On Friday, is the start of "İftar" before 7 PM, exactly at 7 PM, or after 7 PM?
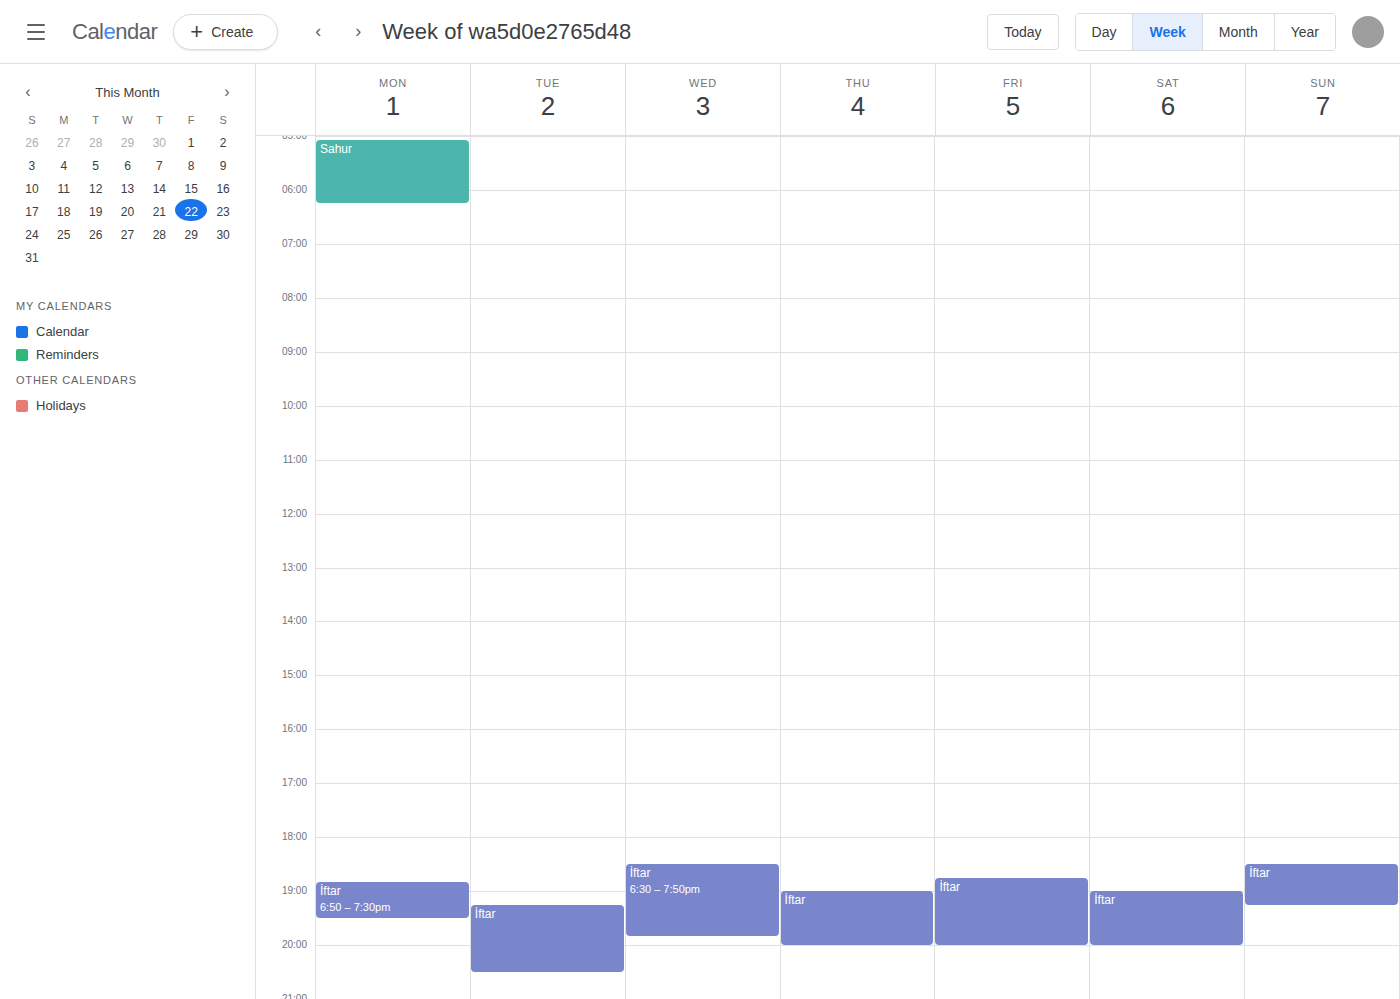
6:45 PM -- before 7 PM, 15 minutes above the 7 PM line.